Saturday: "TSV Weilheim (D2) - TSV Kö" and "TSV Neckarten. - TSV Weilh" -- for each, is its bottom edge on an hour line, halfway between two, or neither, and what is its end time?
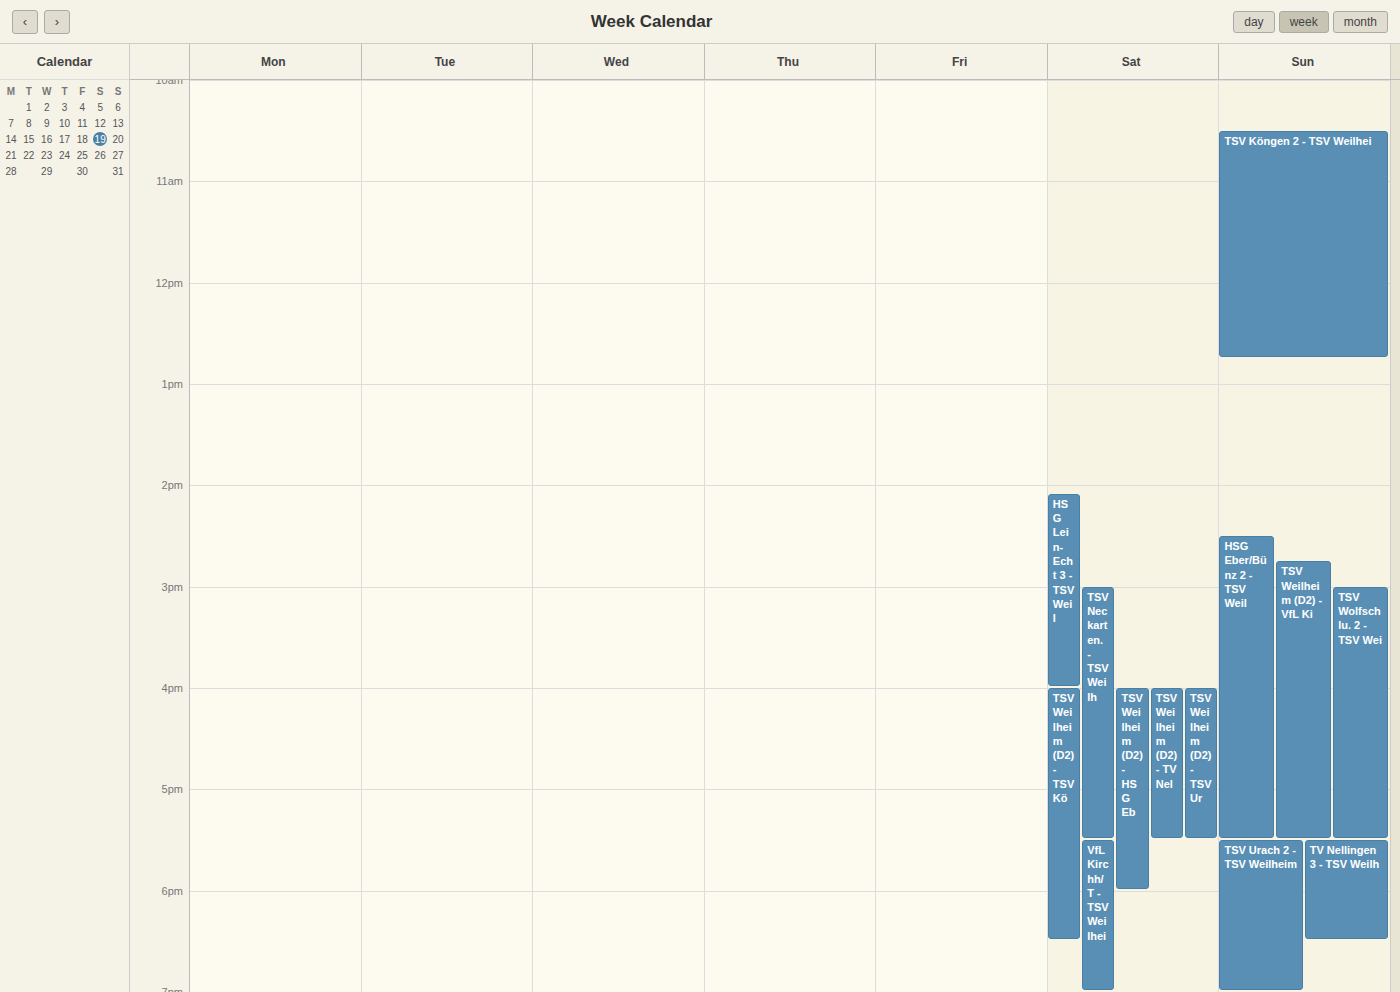
"TSV Weilheim (D2) - TSV Kö": 6:30 PM, halfway between the 6 PM and 7 PM lines. "TSV Neckarten. - TSV Weilh": 5:30 PM, halfway between the 5 PM and 6 PM lines.